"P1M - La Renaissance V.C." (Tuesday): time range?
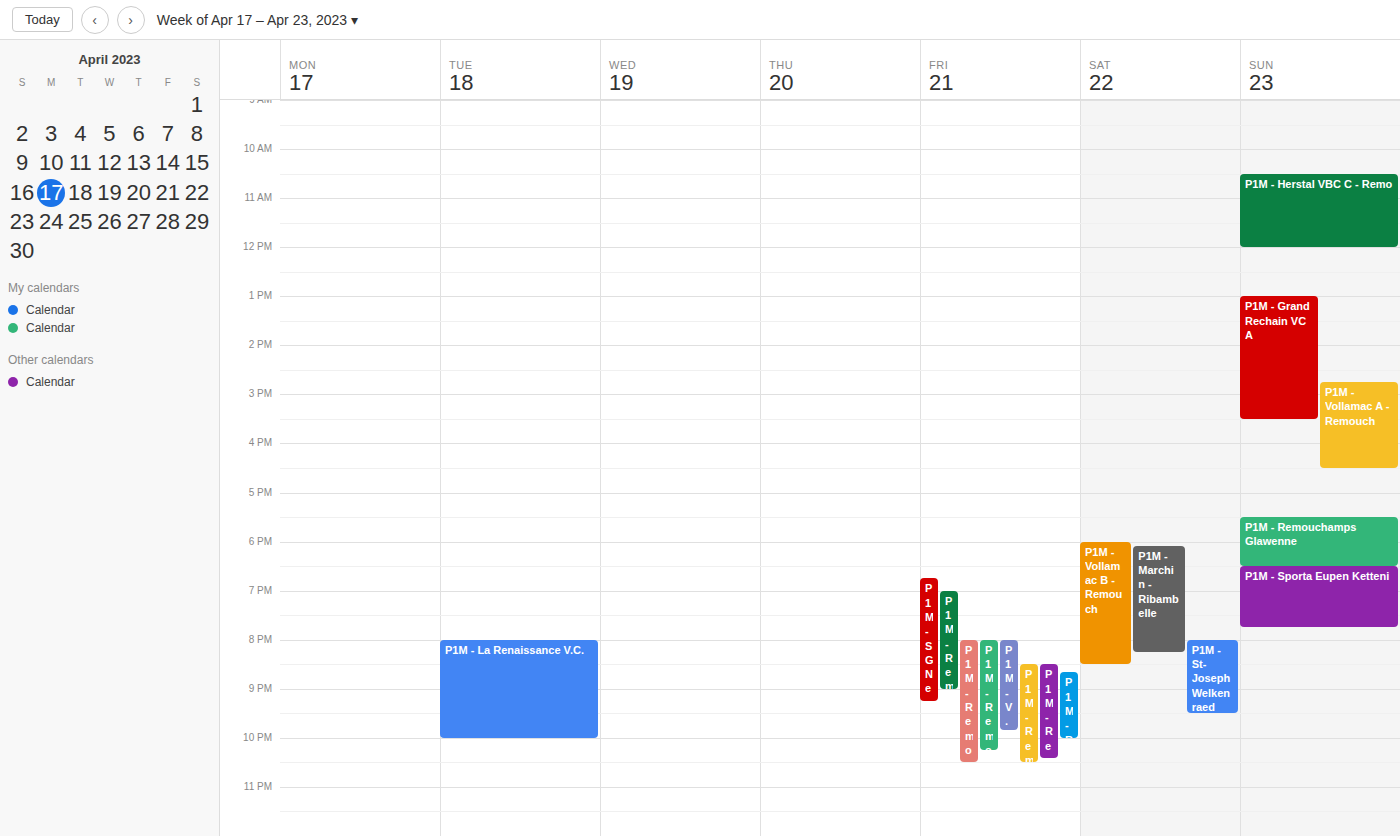
8:00 PM to 10:00 PM